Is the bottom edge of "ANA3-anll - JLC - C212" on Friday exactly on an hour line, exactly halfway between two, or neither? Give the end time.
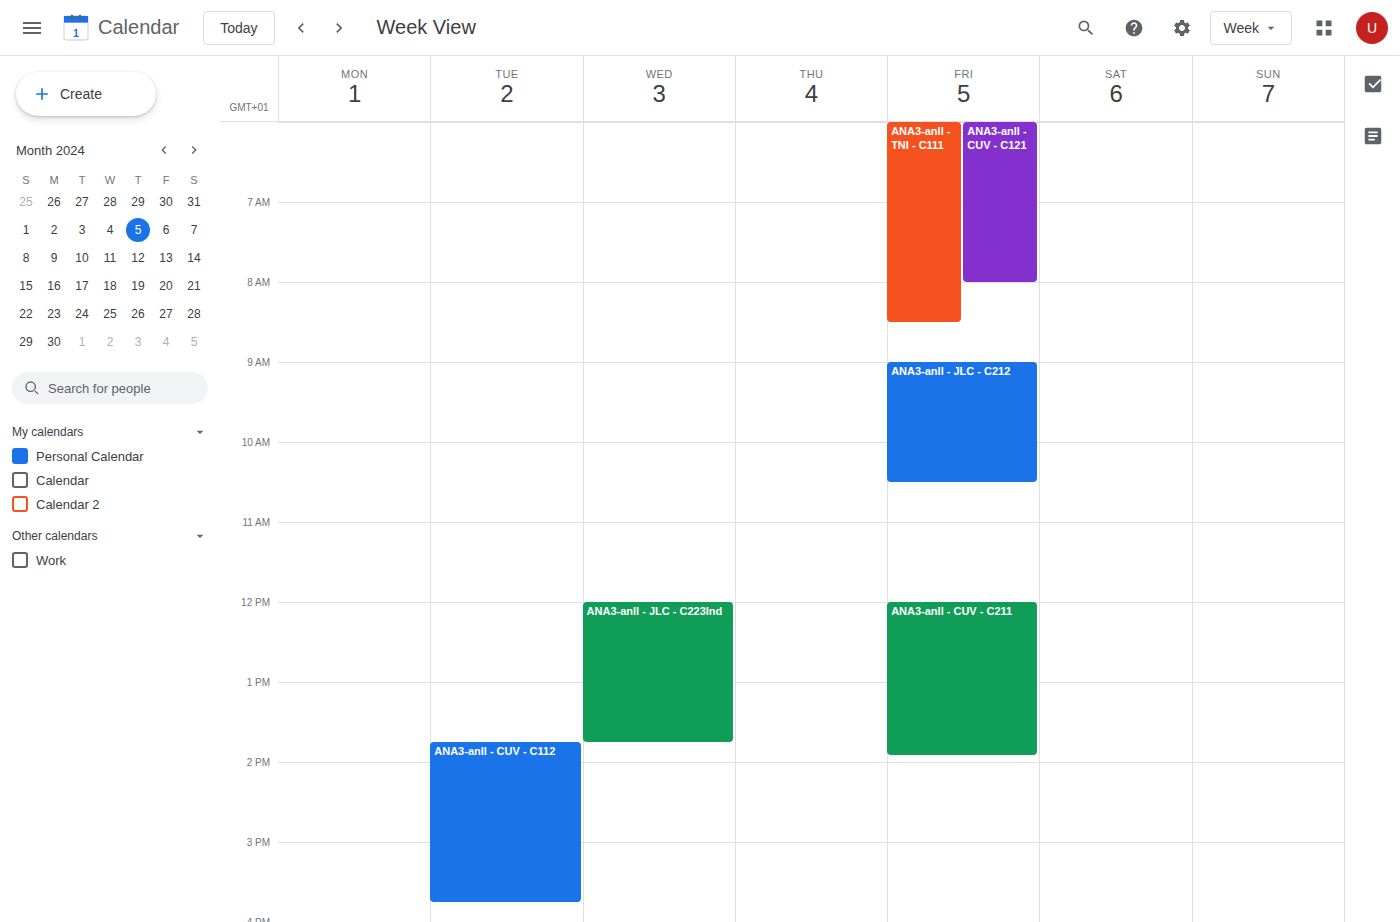
10:30 AM -- halfway between the 10 AM and 11 AM lines.